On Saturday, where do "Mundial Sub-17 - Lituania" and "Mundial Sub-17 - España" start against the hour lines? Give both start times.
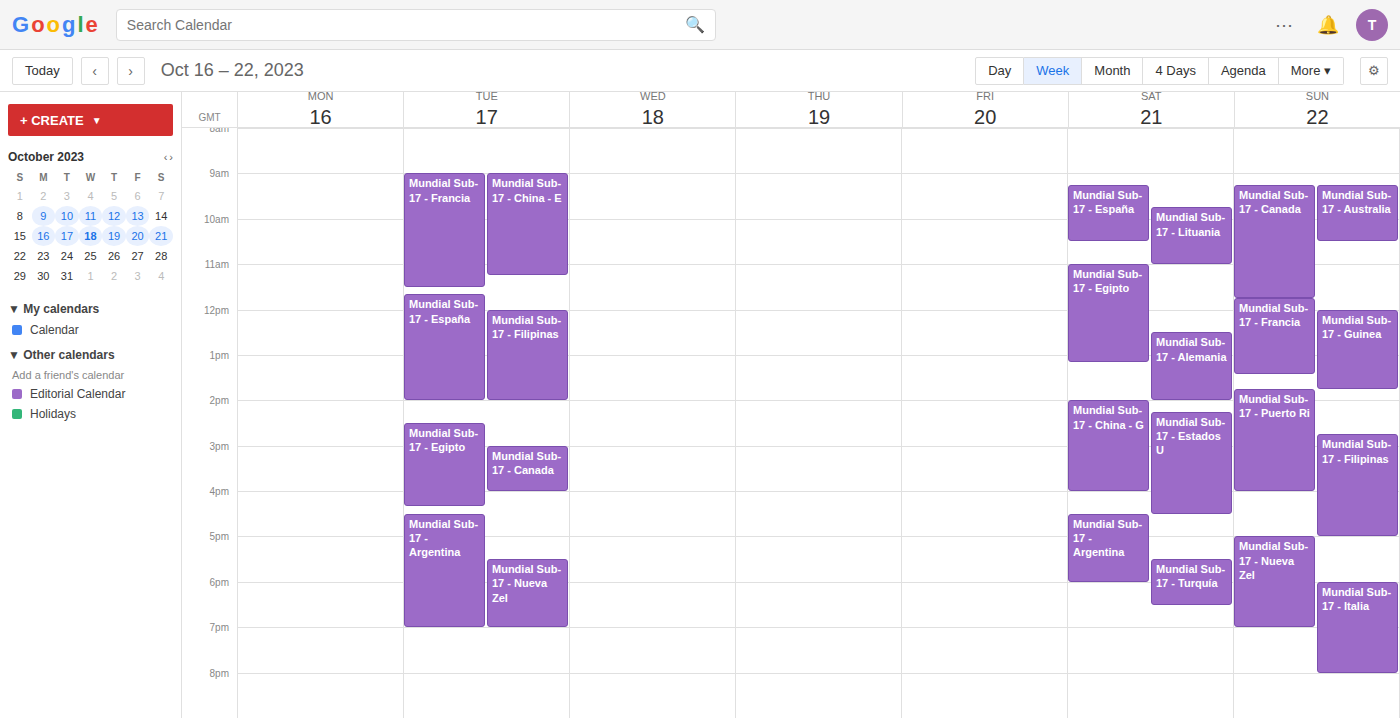
"Mundial Sub-17 - Lituania": 9:45 AM, neither: three quarters of the way from the 9 AM line to the 10 AM line. "Mundial Sub-17 - España": 9:15 AM, neither: a quarter of the way from the 9 AM line to the 10 AM line.